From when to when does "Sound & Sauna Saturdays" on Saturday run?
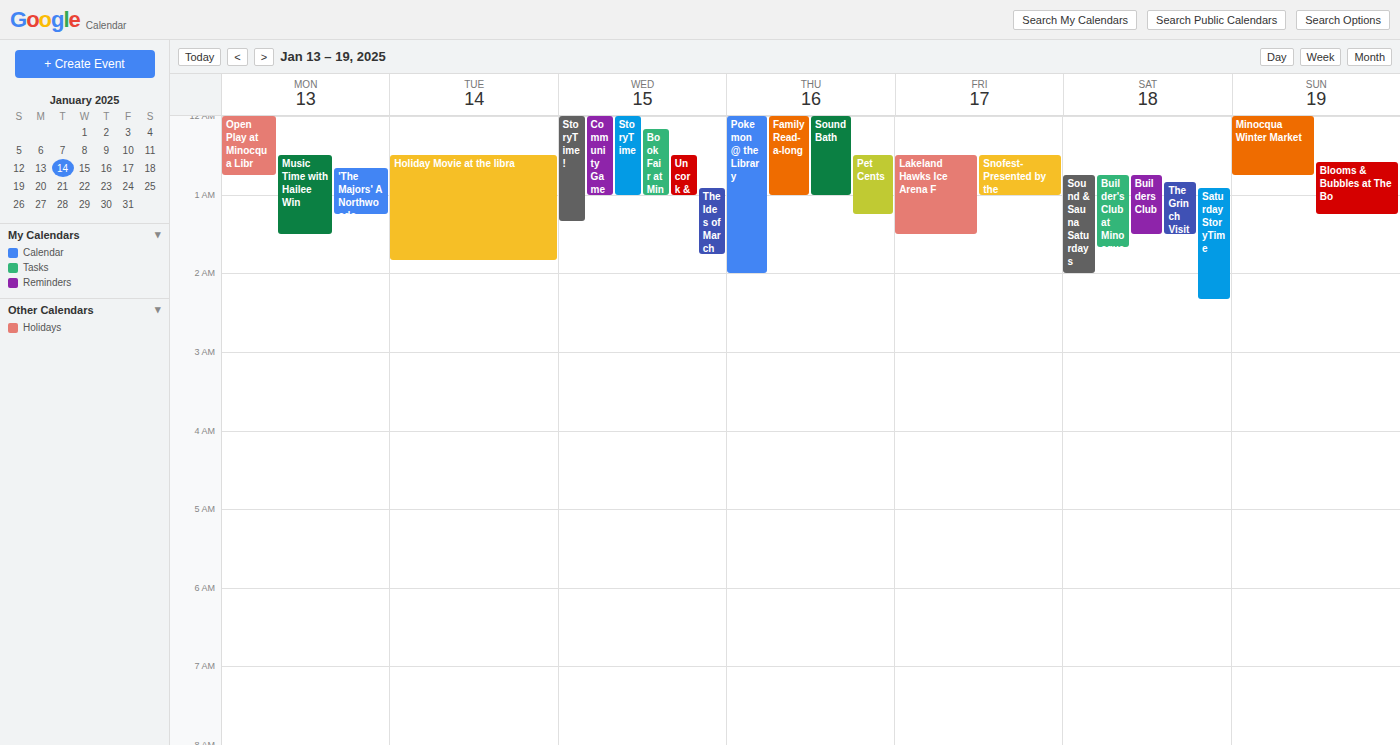
12:45 AM to 2:00 AM